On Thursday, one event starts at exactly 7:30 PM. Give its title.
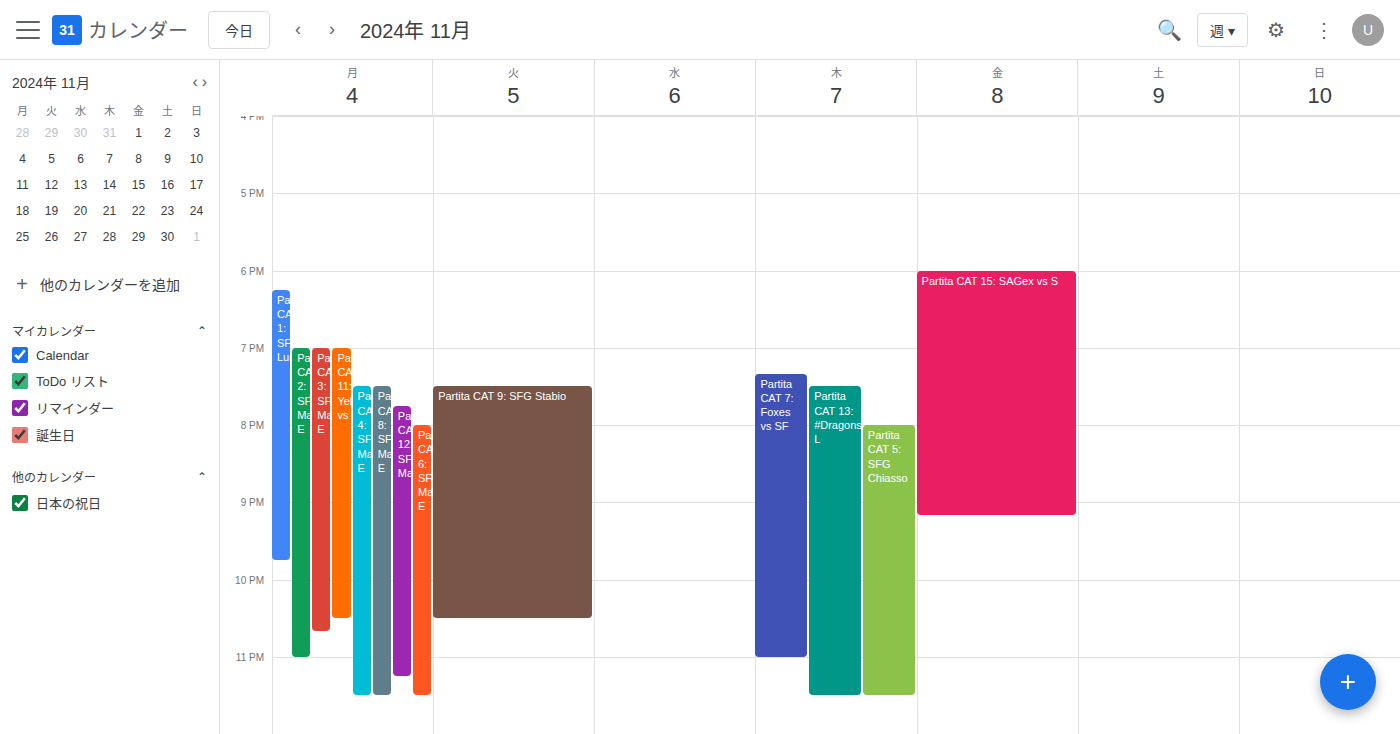
"Partita CAT 13: #Dragons L"